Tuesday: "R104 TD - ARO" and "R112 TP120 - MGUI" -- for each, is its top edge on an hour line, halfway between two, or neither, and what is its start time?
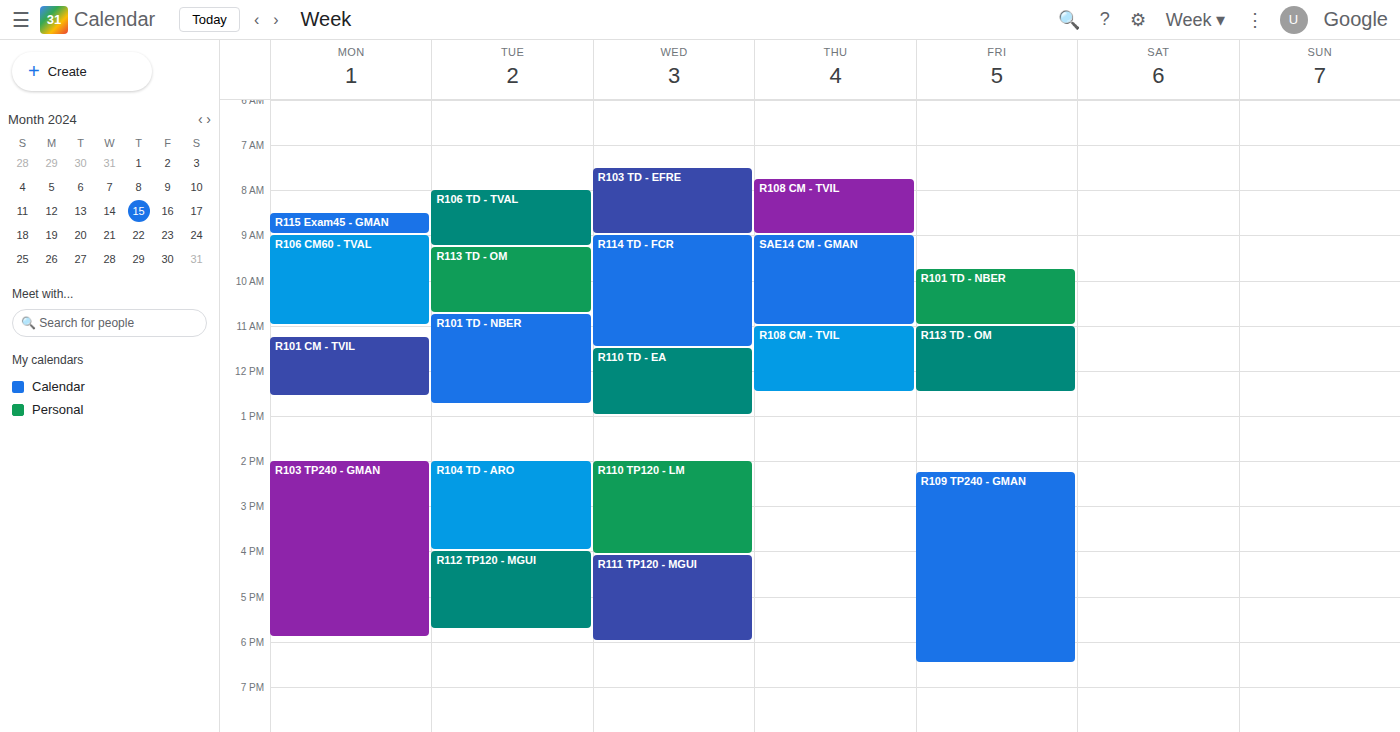
"R104 TD - ARO": 2:00 PM, exactly on the 2 PM line. "R112 TP120 - MGUI": 4:00 PM, exactly on the 4 PM line.